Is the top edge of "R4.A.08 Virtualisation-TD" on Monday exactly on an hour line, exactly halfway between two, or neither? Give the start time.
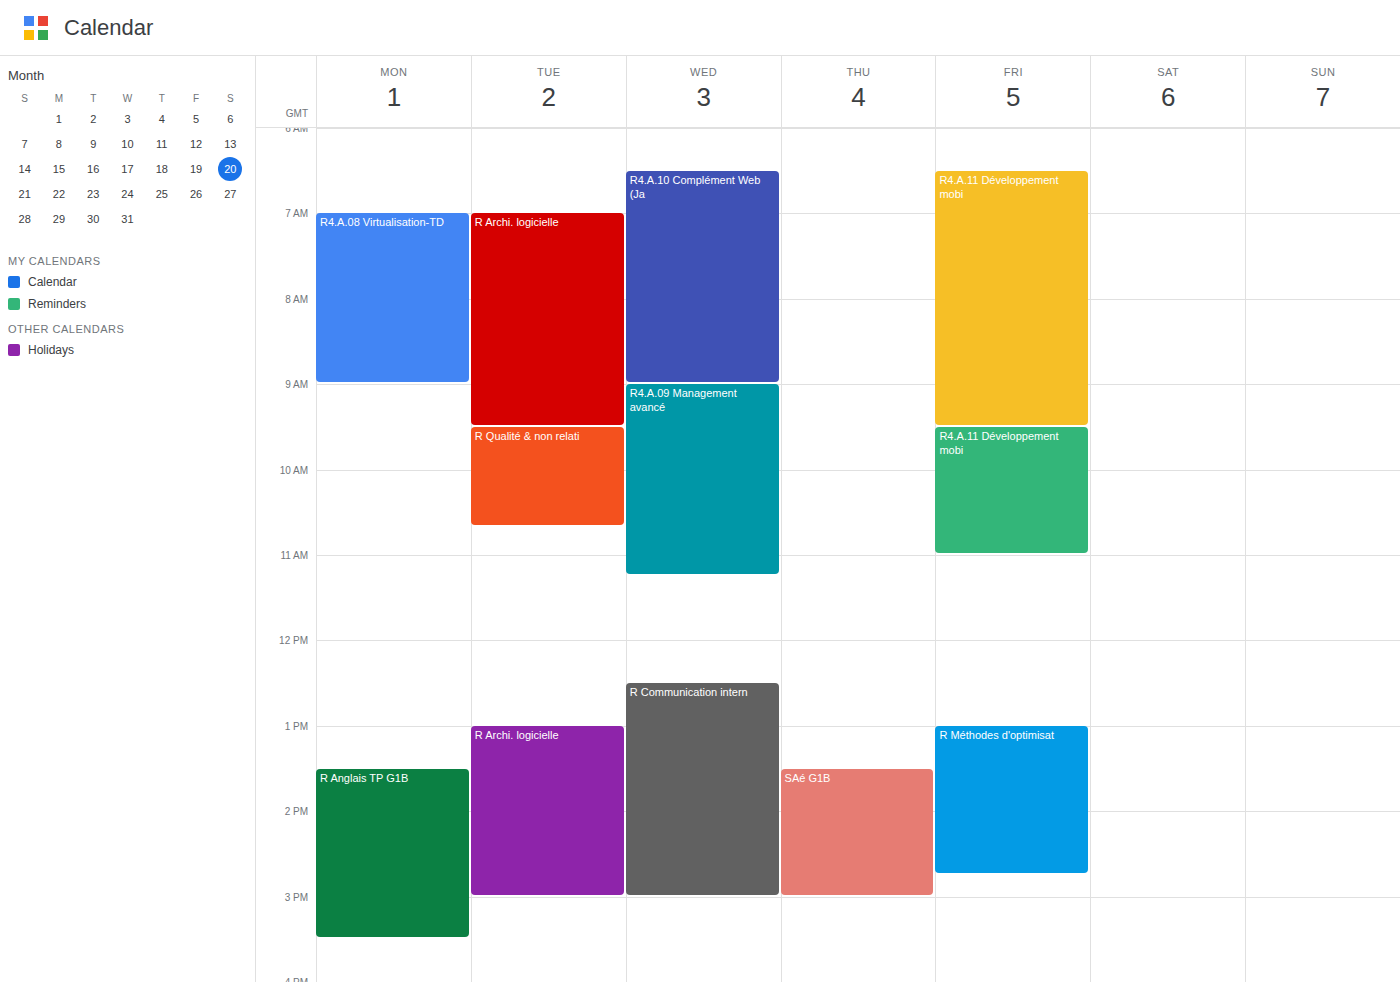
07:00 -- exactly on the 07:00 line.